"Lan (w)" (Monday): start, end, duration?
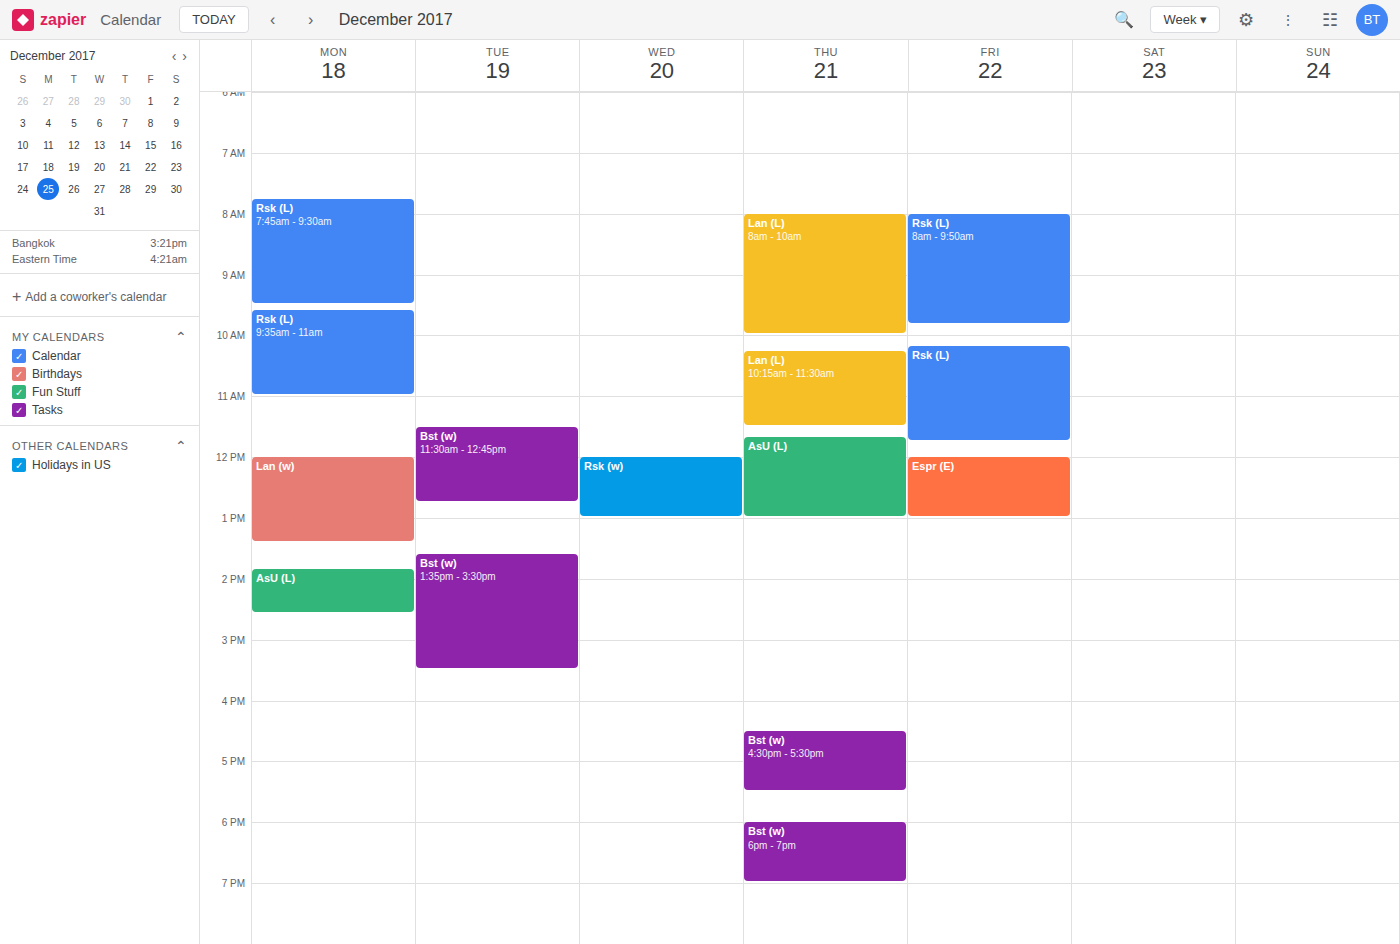
12:00 PM to 1:25 PM, 1 hour 25 minutes